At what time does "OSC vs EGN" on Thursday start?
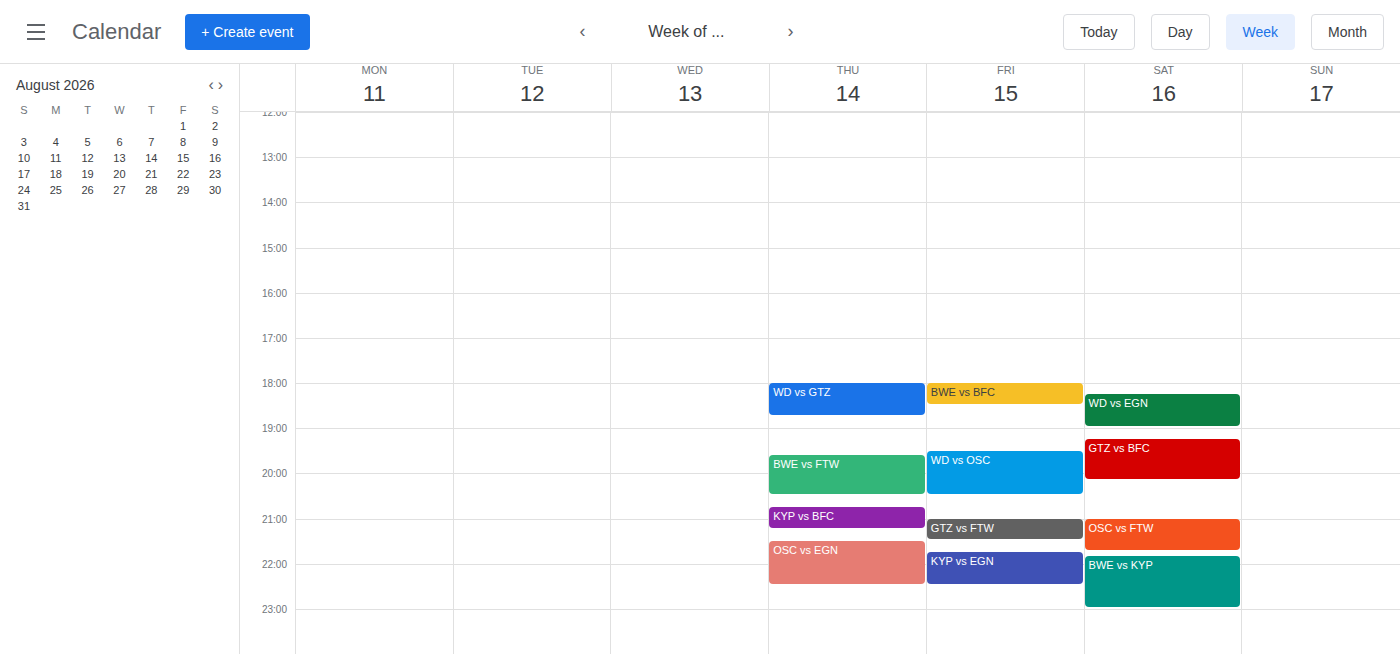
21:30